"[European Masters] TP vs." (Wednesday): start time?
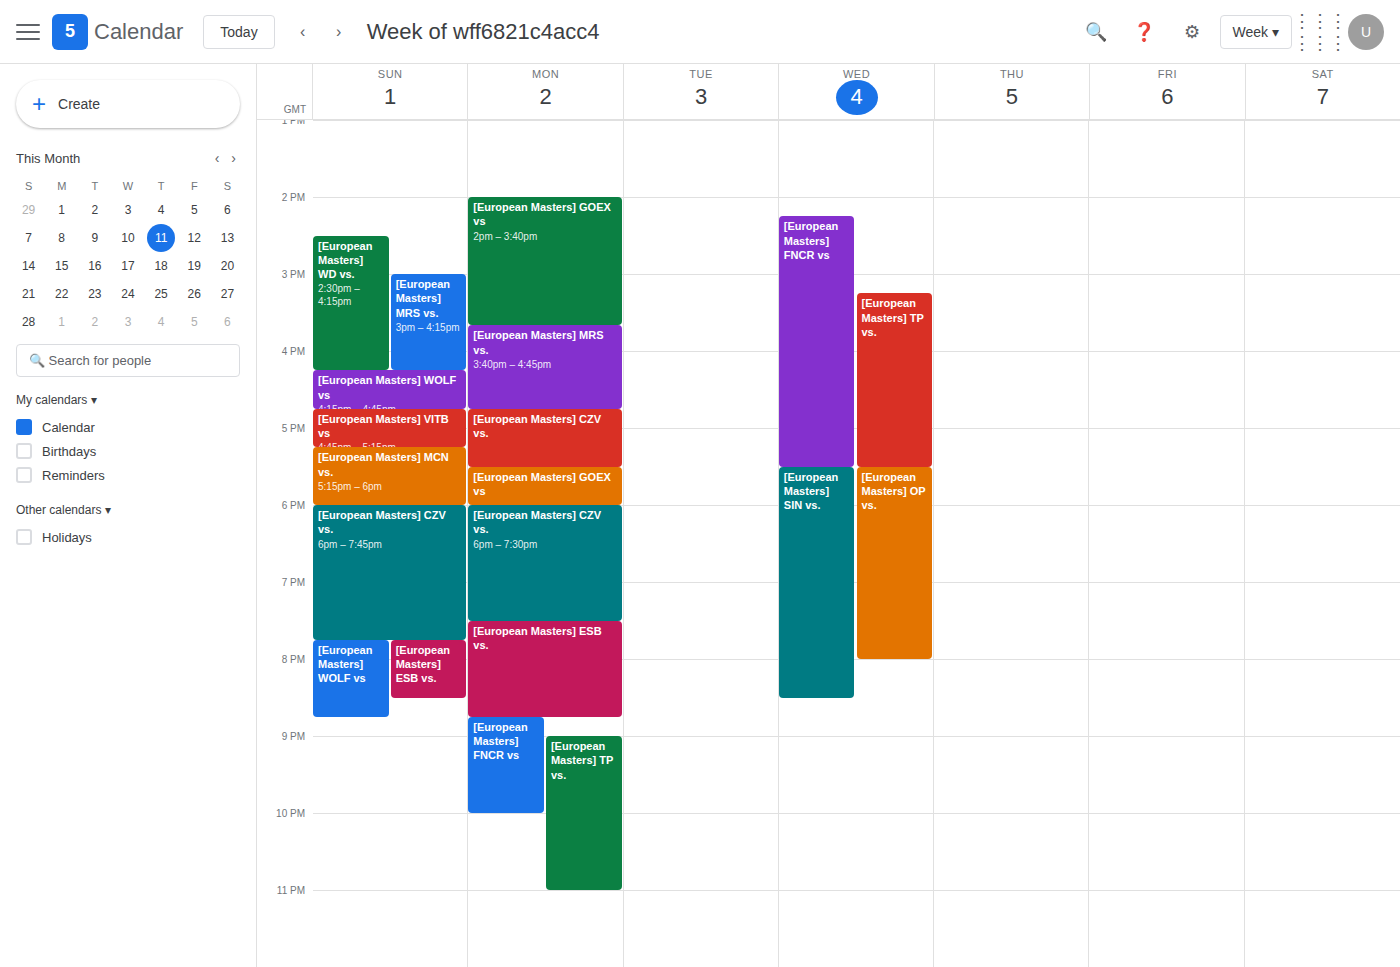
3:15 PM